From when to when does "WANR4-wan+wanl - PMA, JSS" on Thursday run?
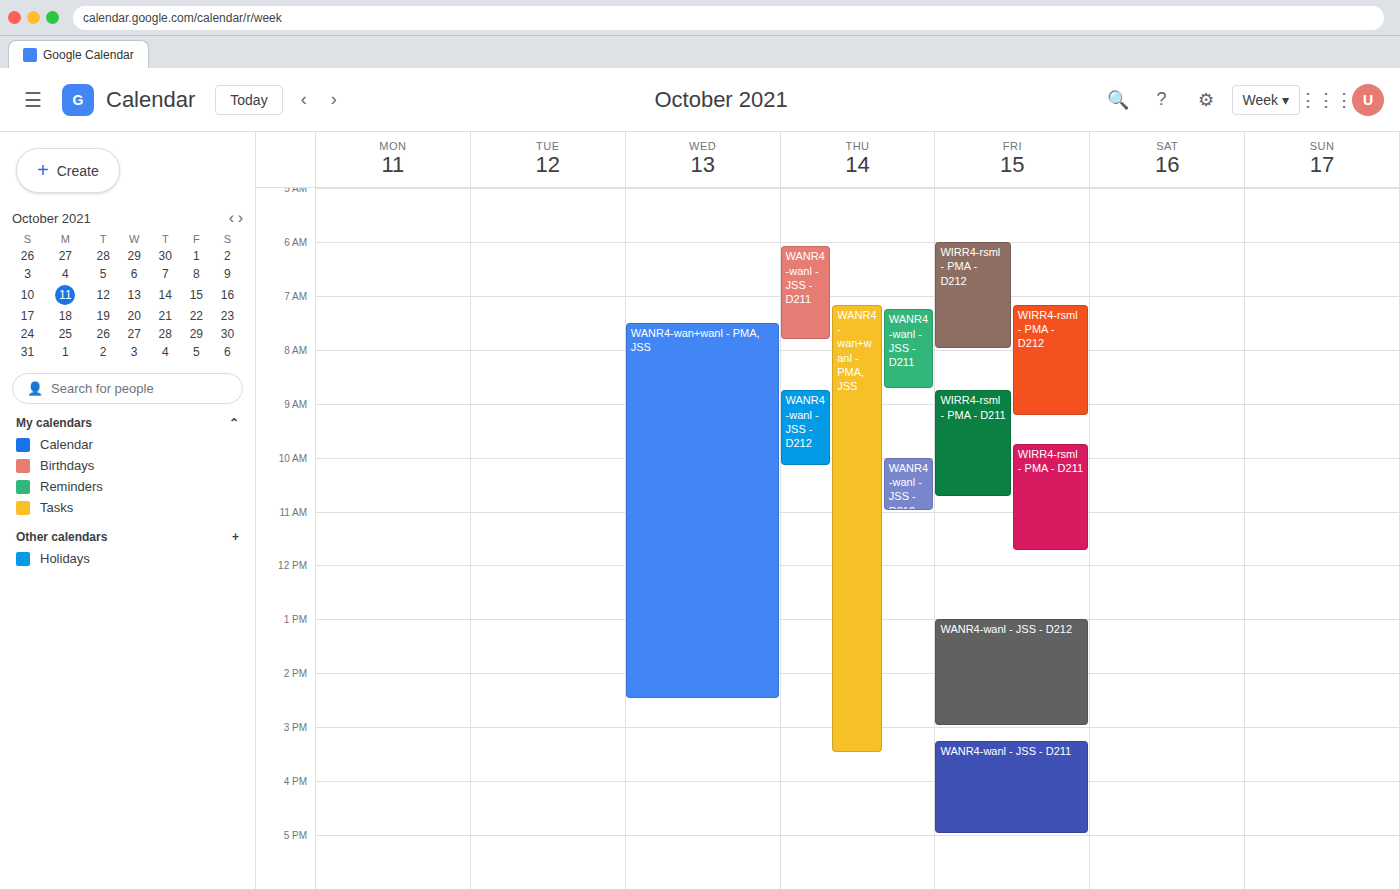
7:10 AM to 3:30 PM